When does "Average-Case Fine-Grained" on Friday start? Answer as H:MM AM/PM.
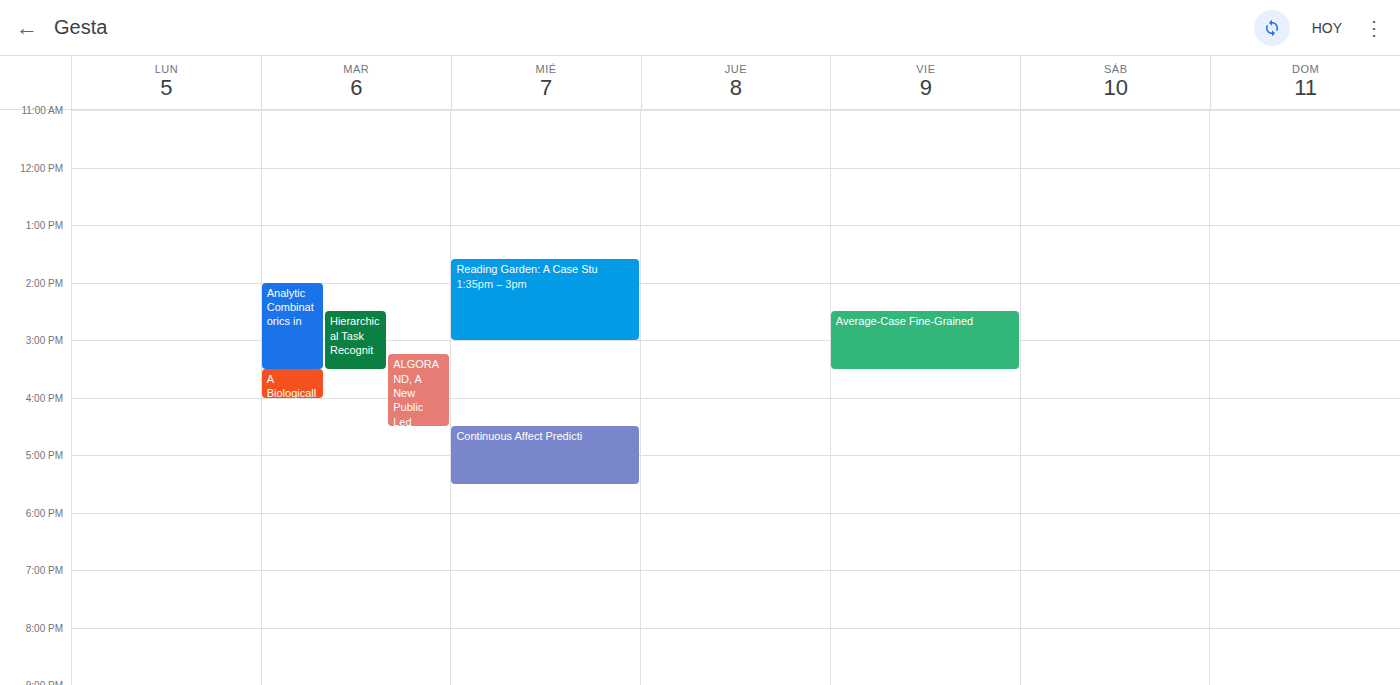
2:30 PM